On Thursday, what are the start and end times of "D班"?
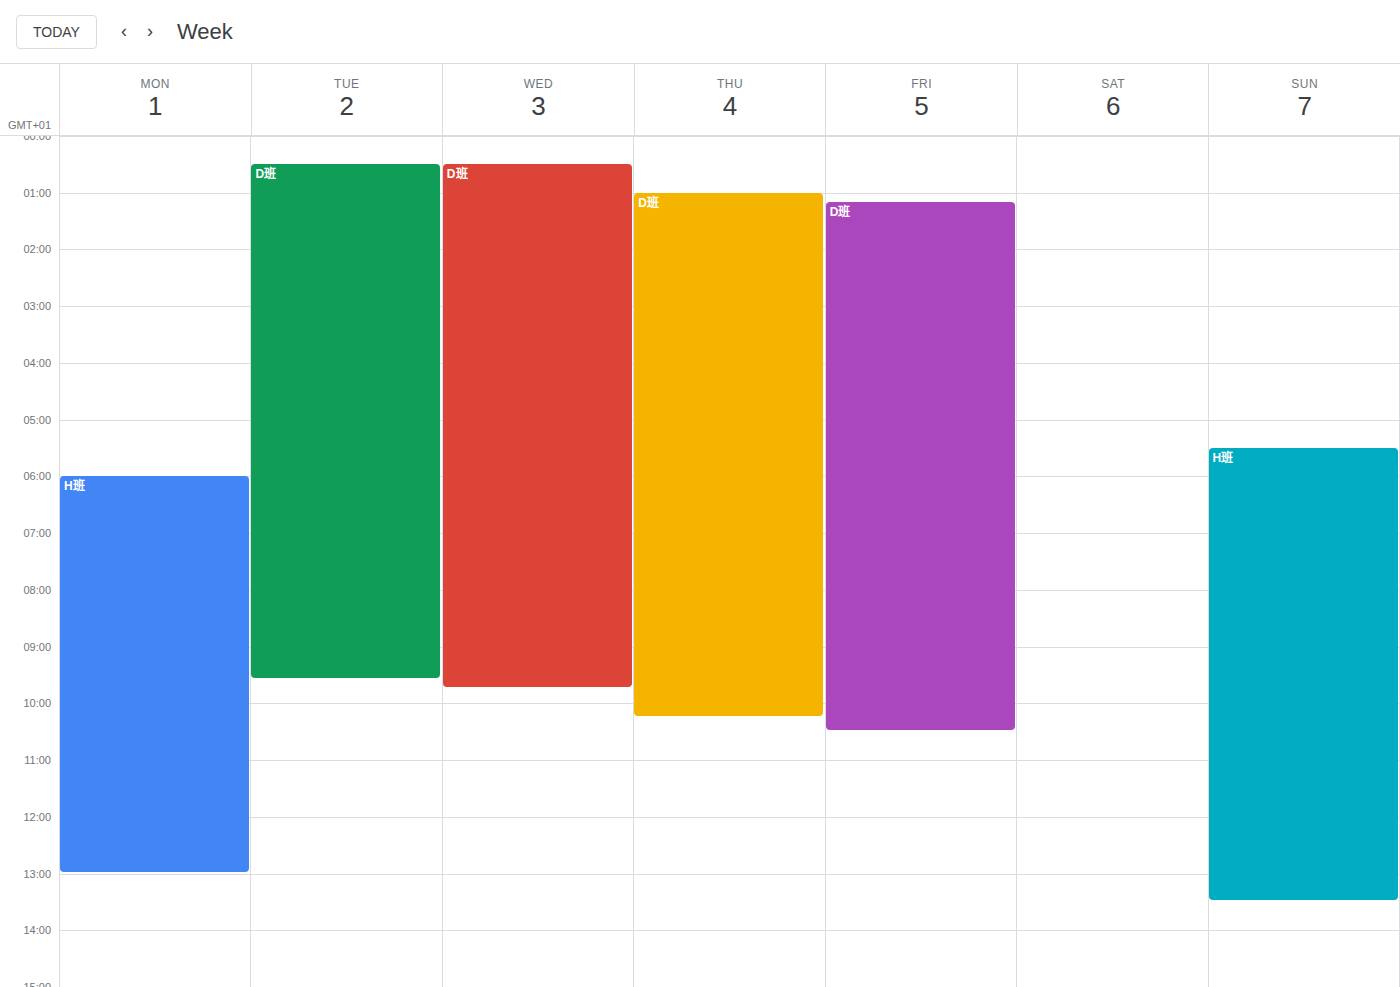
1:00 AM to 10:15 AM